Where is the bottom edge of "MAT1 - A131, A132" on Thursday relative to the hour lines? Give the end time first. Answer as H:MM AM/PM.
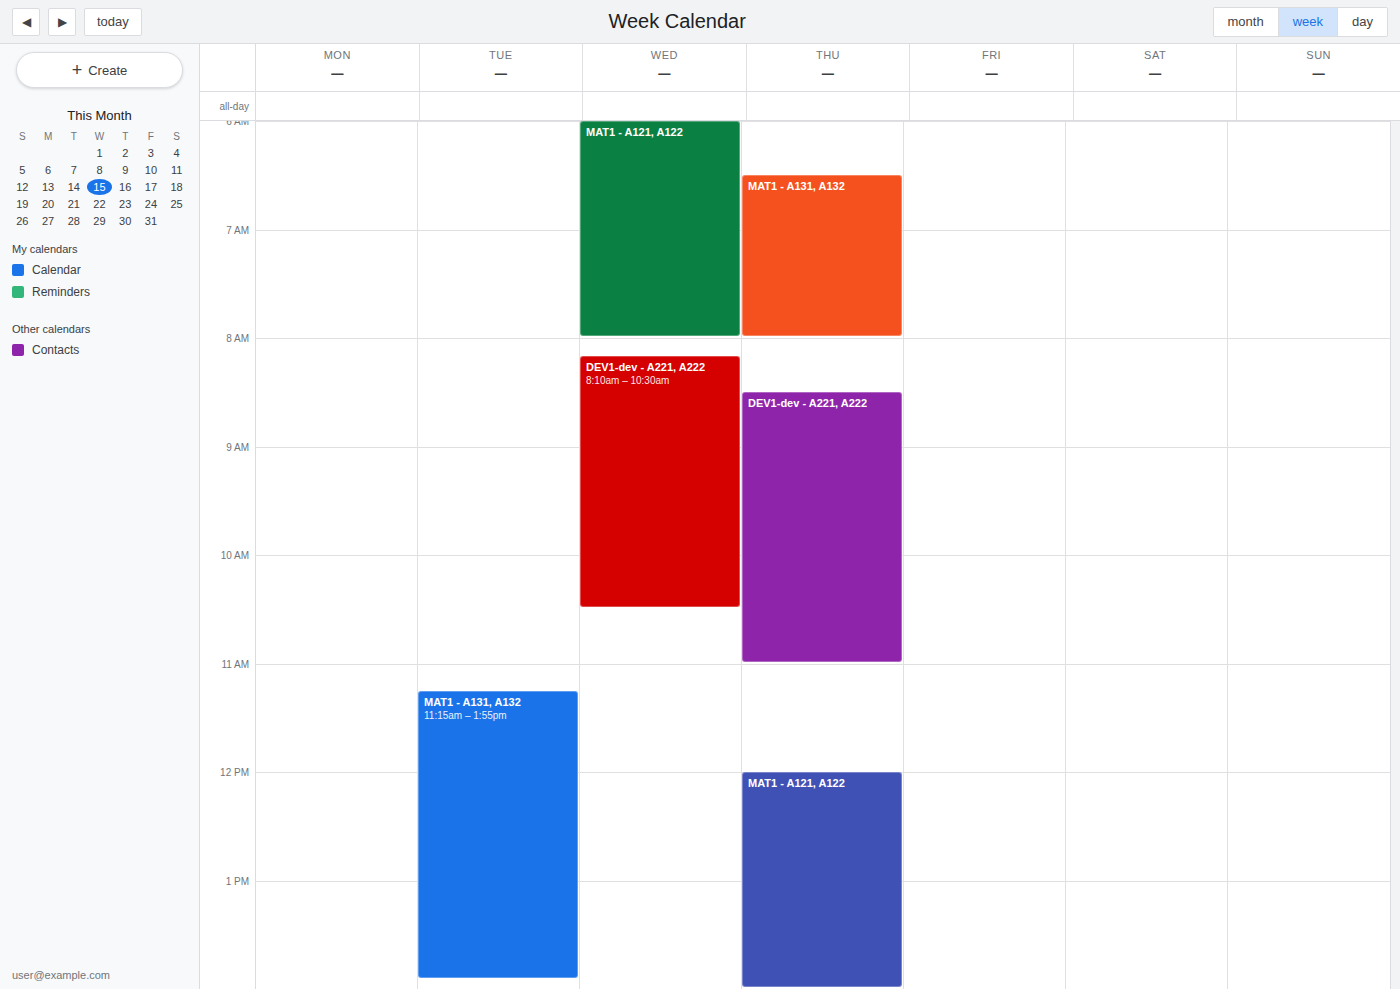
8:00 AM -- exactly on the 8 AM line.